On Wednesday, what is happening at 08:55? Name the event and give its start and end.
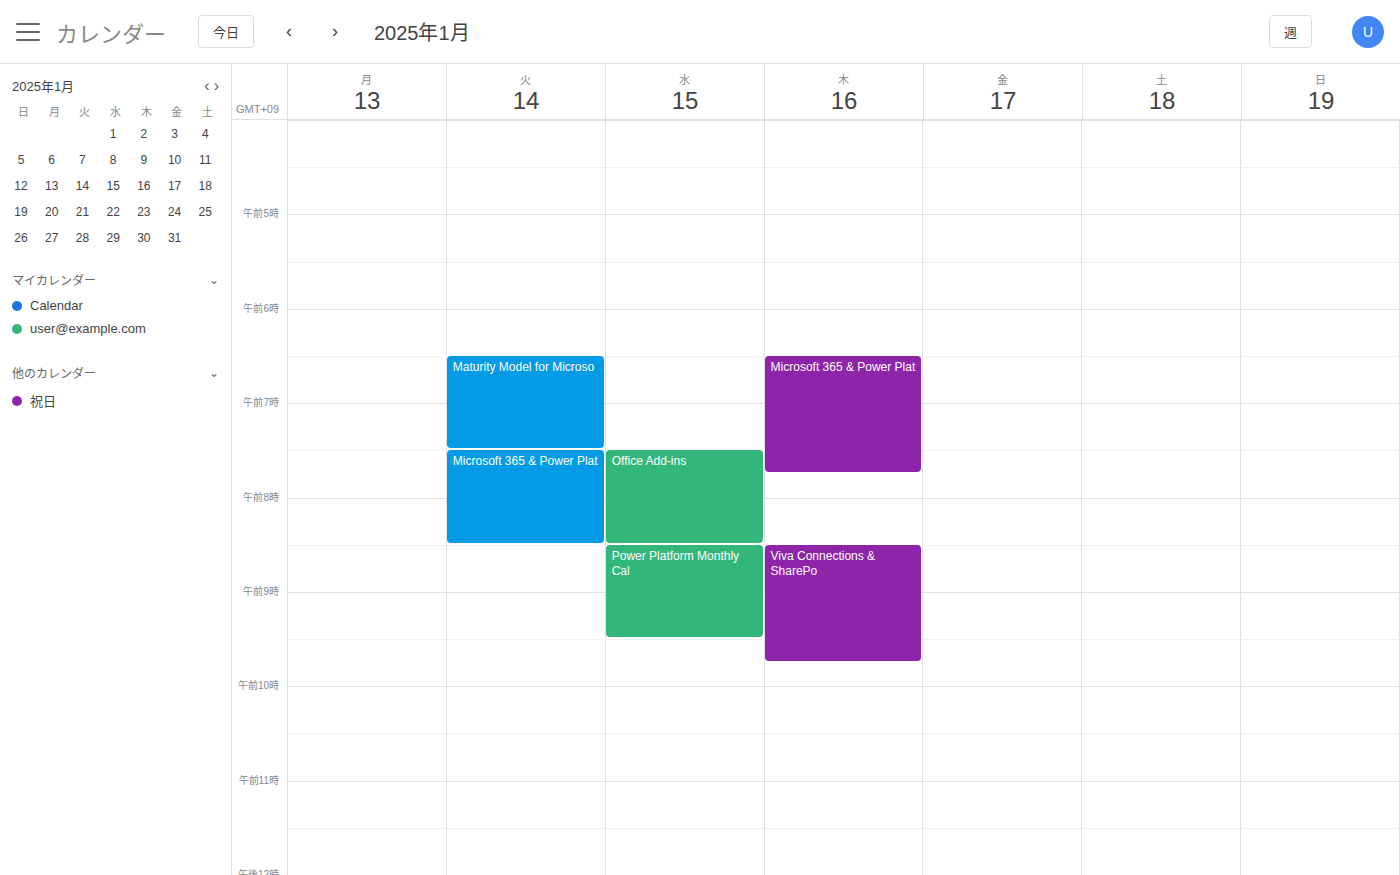
"Power Platform Monthly Cal", 08:30 to 09:30